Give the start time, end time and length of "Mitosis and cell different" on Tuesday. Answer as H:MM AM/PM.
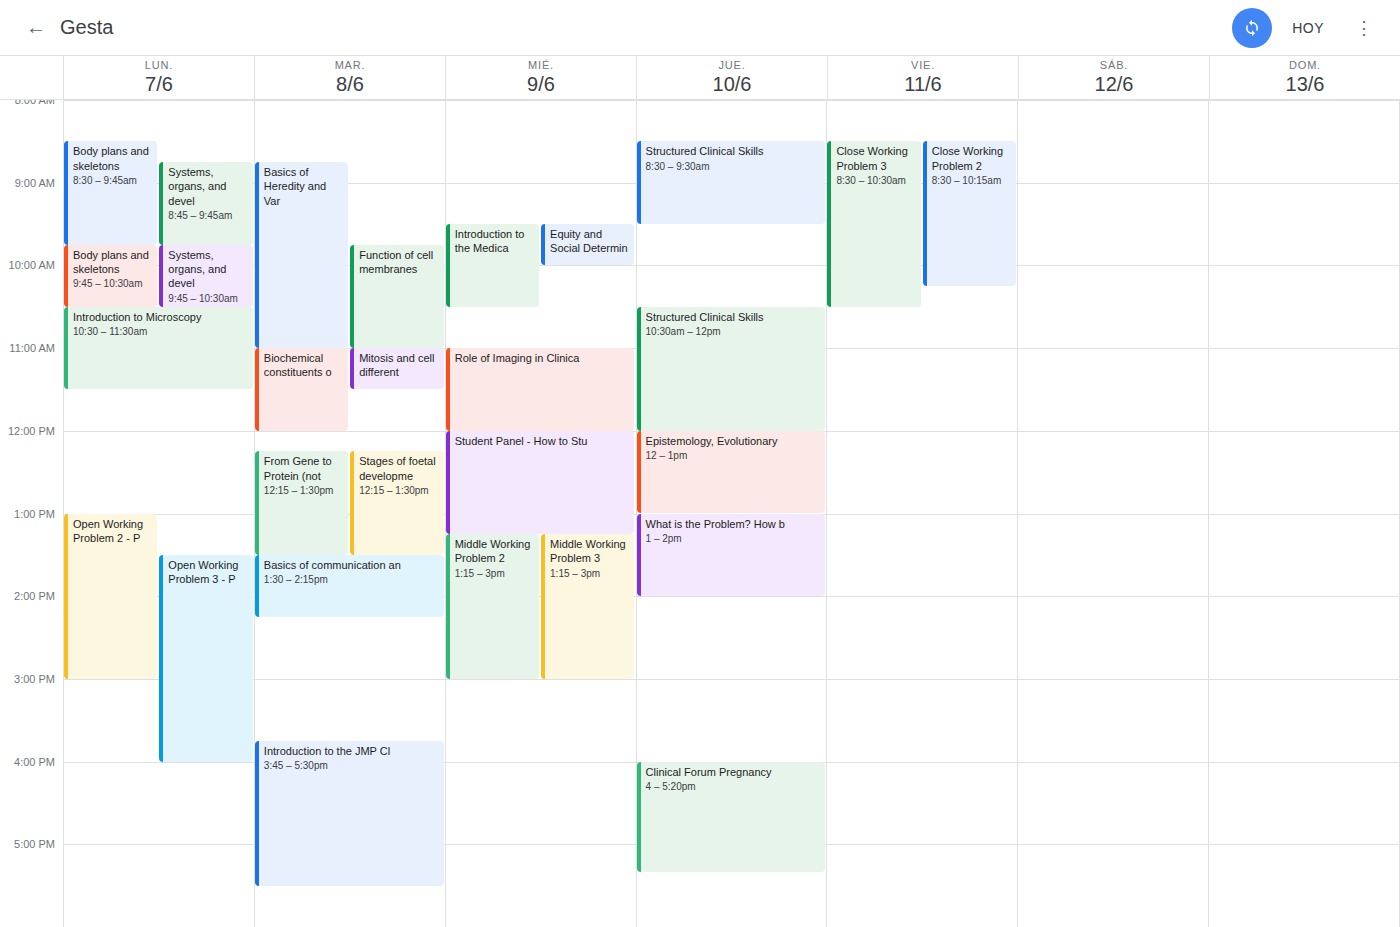
11:00 AM to 11:30 AM, 30 minutes